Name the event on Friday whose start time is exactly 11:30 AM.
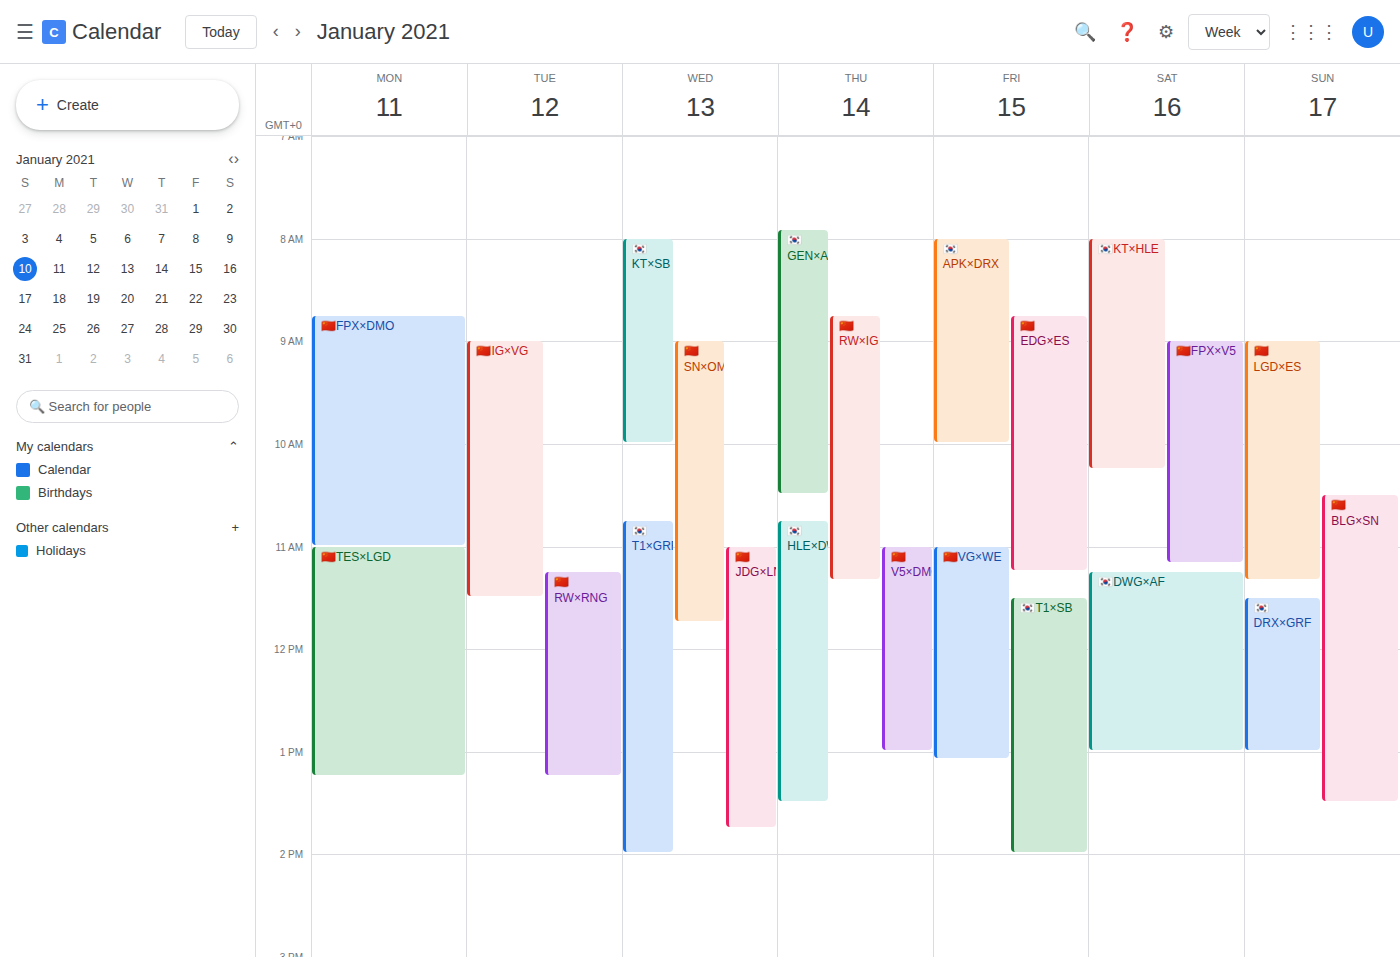
"🇰🇷T1×SB"